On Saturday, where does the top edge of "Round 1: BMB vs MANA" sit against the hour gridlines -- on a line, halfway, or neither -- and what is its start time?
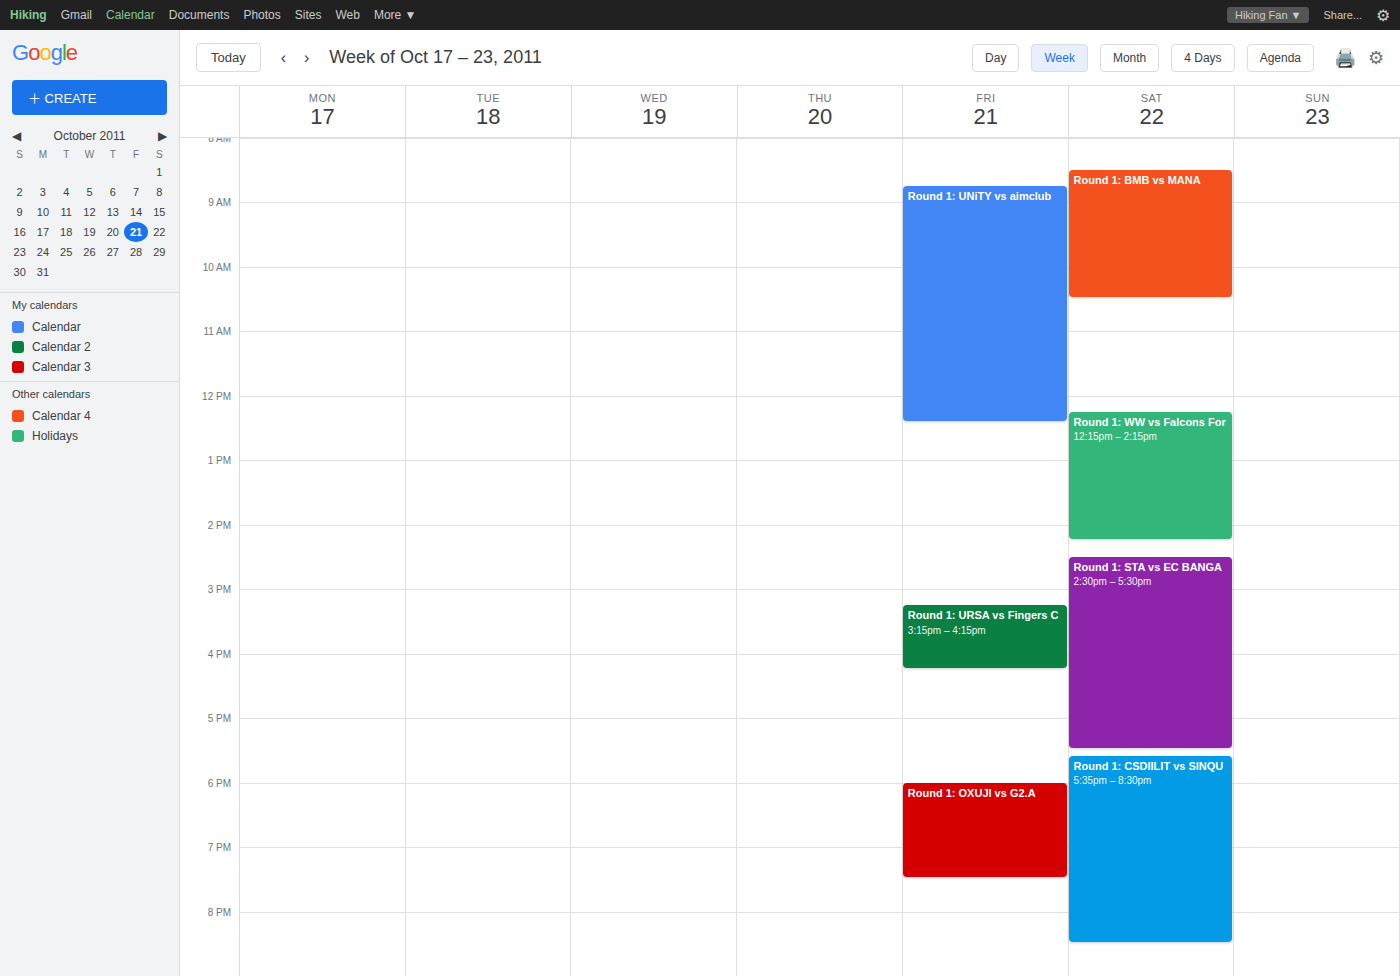
8:30 AM -- halfway between the 8 AM and 9 AM lines.